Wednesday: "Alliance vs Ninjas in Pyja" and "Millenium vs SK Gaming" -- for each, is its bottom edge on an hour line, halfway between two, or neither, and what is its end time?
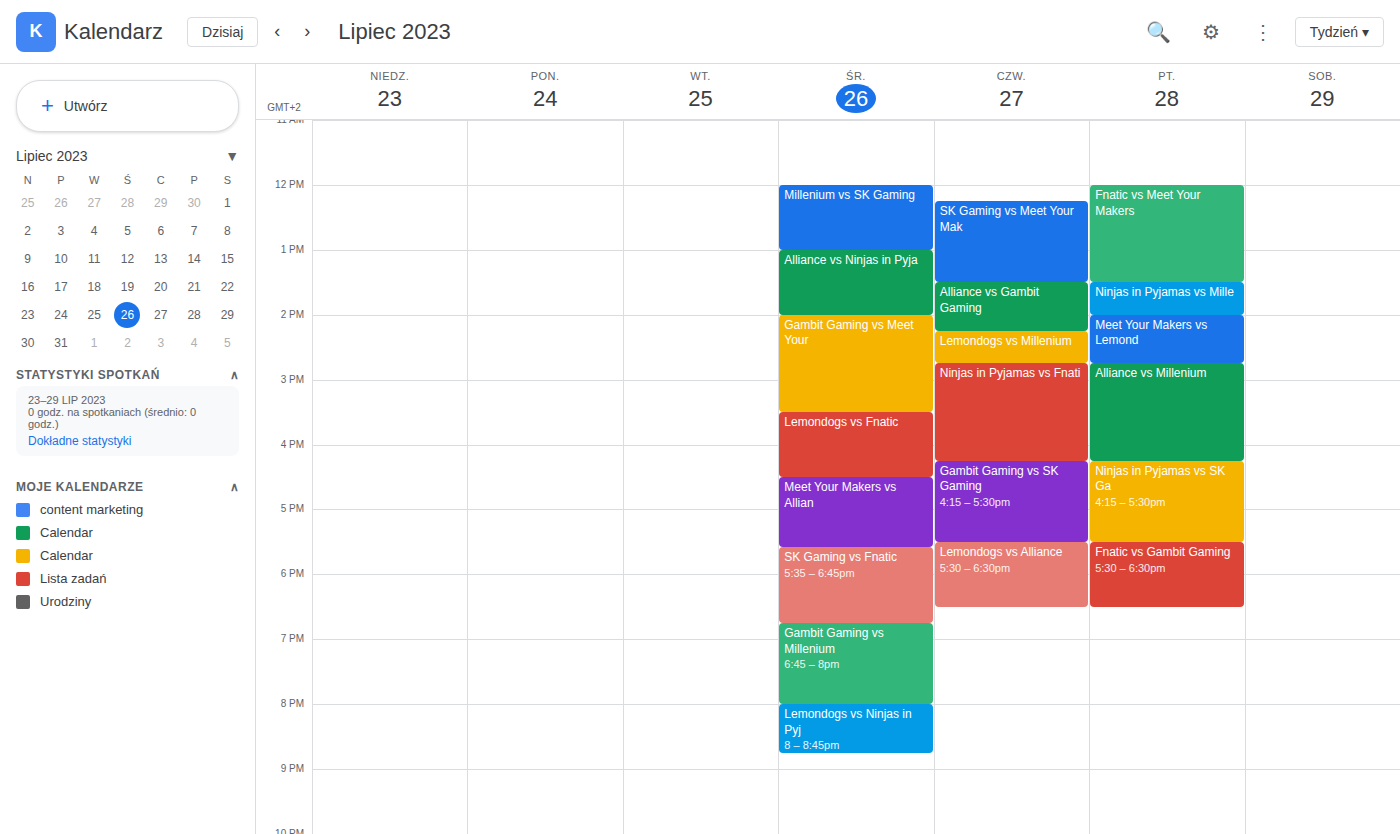
"Alliance vs Ninjas in Pyja": 2:00 PM, exactly on the 2 PM line. "Millenium vs SK Gaming": 1:00 PM, exactly on the 1 PM line.